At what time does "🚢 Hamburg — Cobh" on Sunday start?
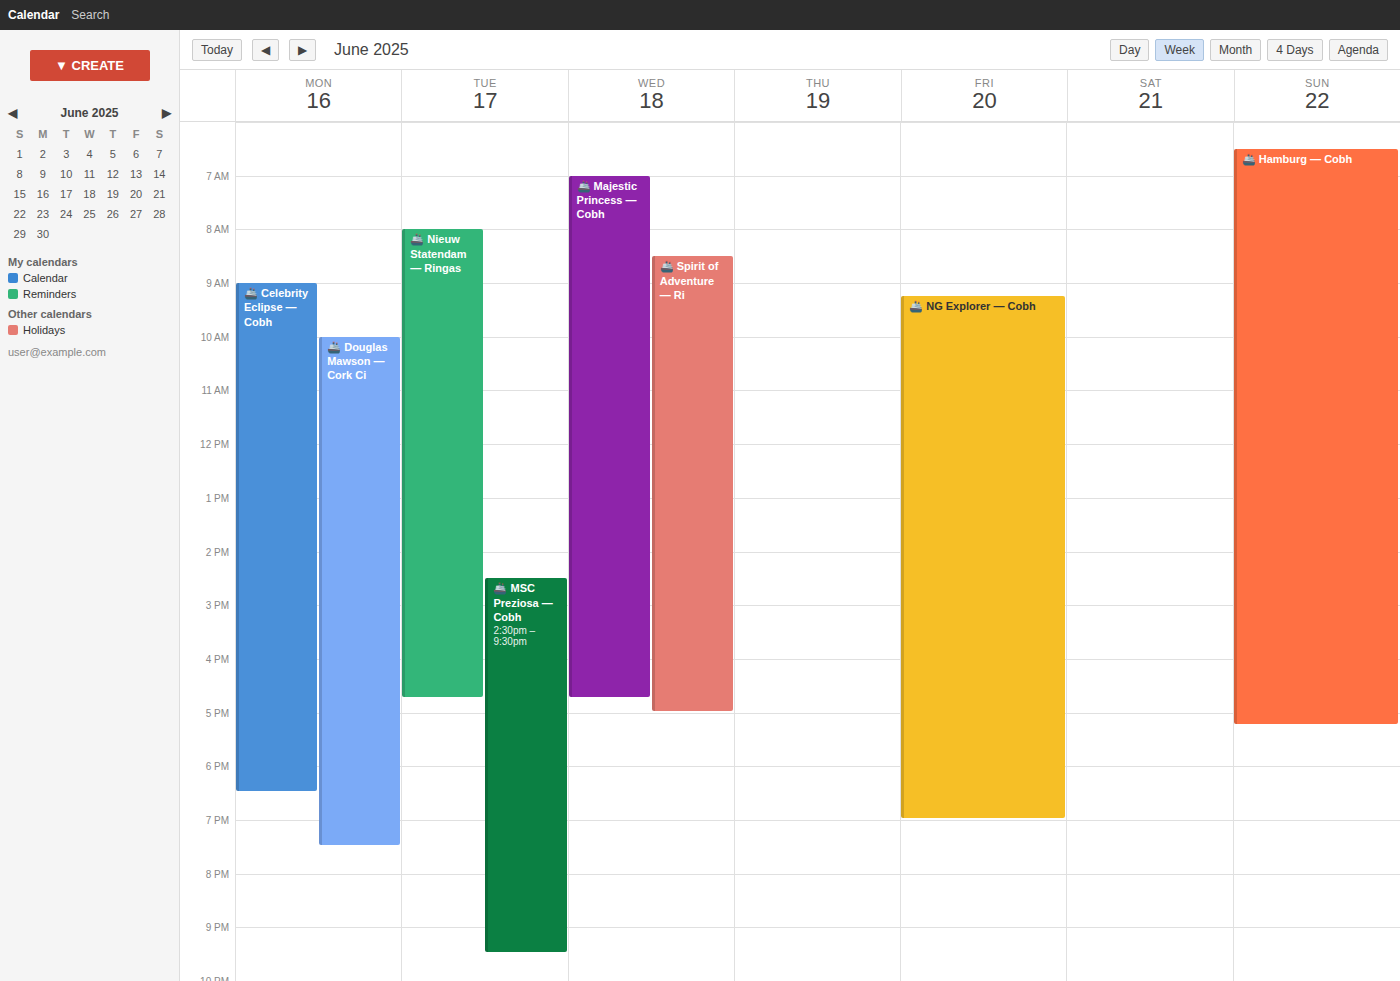
6:30 AM